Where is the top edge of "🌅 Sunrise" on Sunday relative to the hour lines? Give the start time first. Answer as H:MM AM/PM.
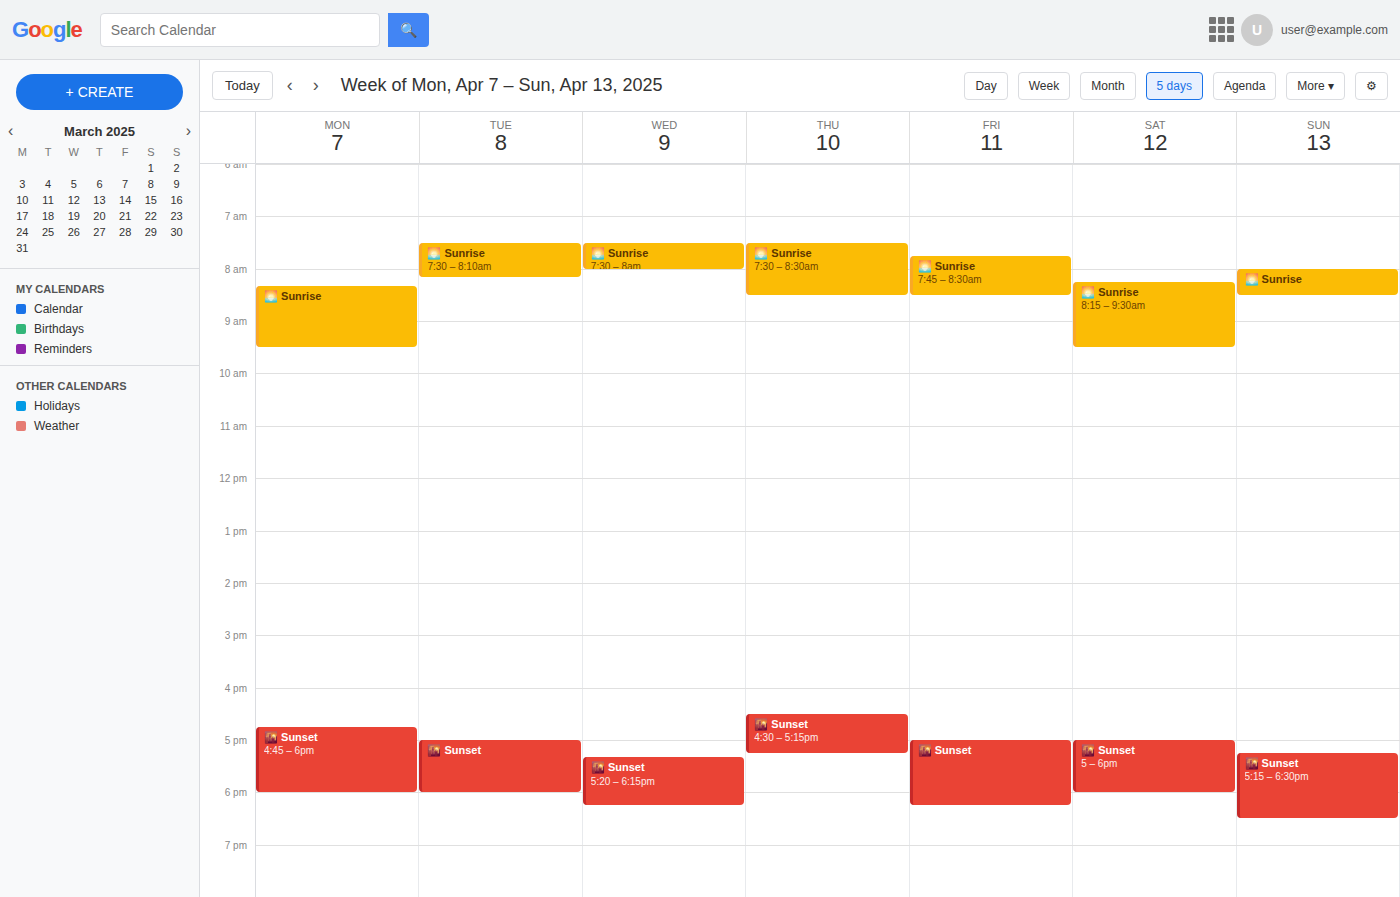
8:00 AM -- exactly on the 8 AM line.